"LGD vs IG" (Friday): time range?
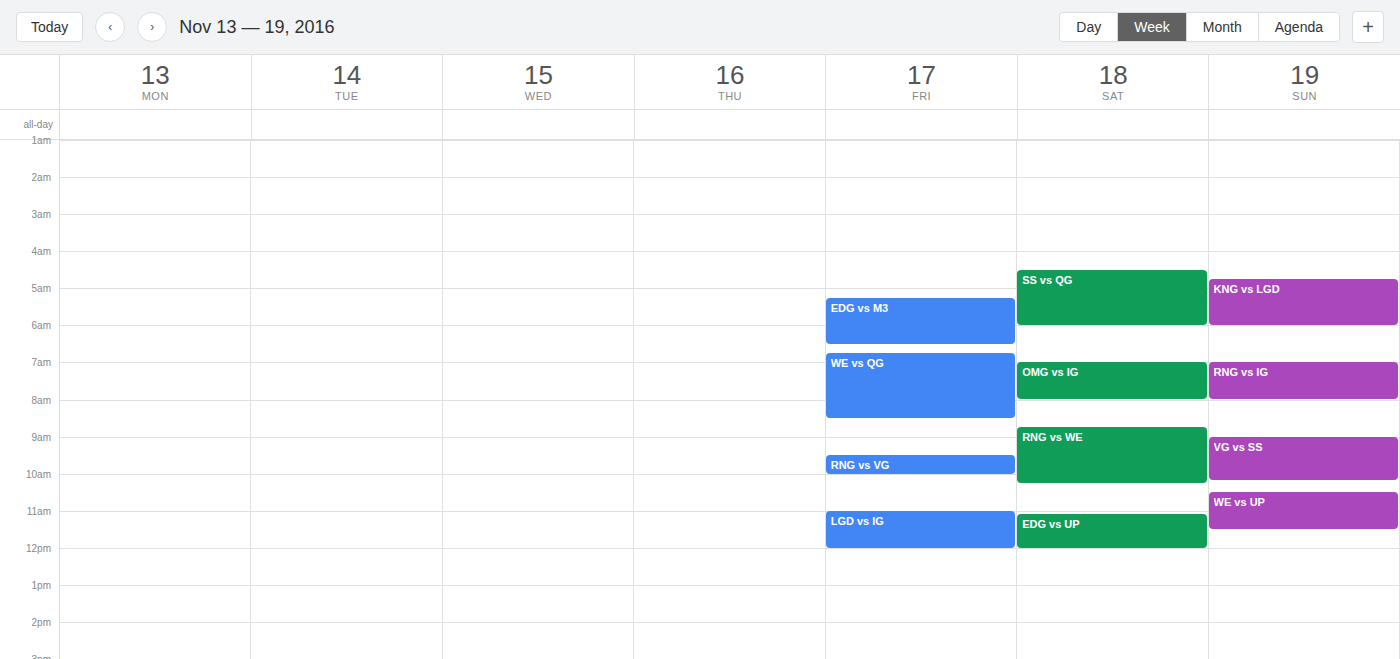
11:00 AM to 12:00 PM